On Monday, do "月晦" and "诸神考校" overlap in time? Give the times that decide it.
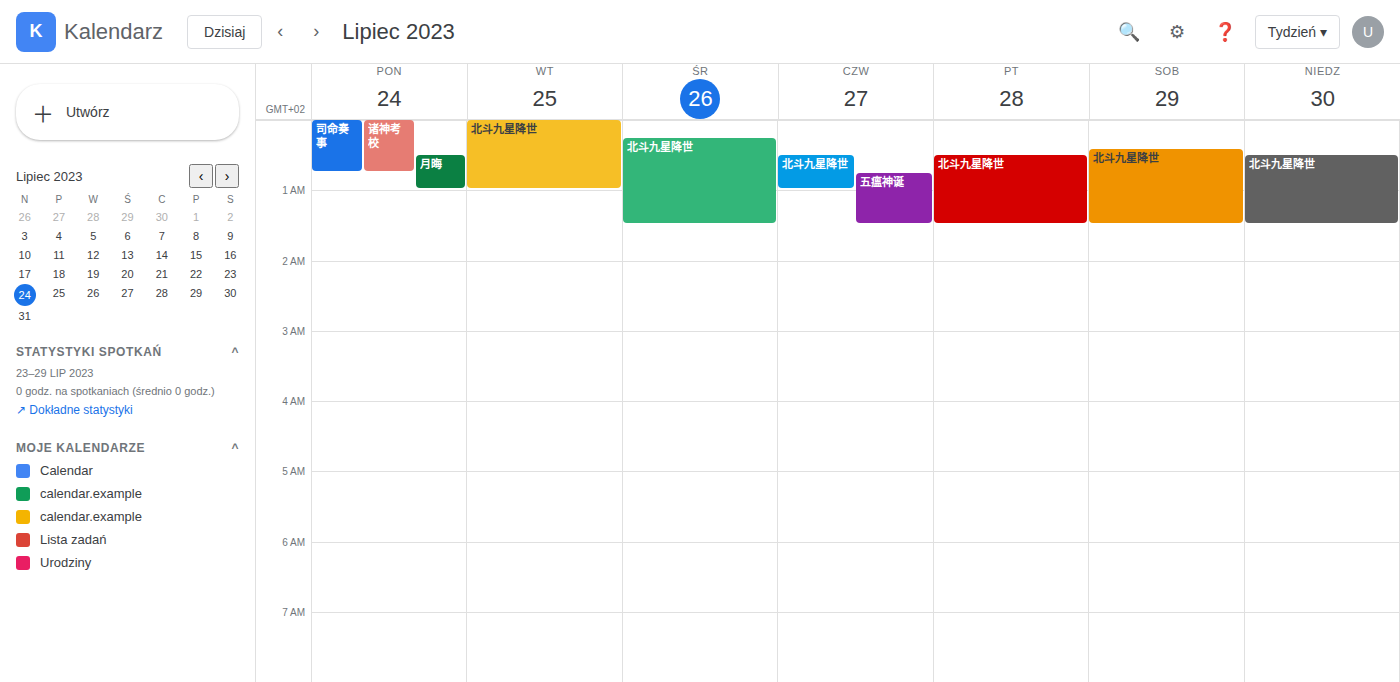
"月晦" starts at 12:30 AM, before "诸神考校" ends at 12:45 AM -- they overlap.